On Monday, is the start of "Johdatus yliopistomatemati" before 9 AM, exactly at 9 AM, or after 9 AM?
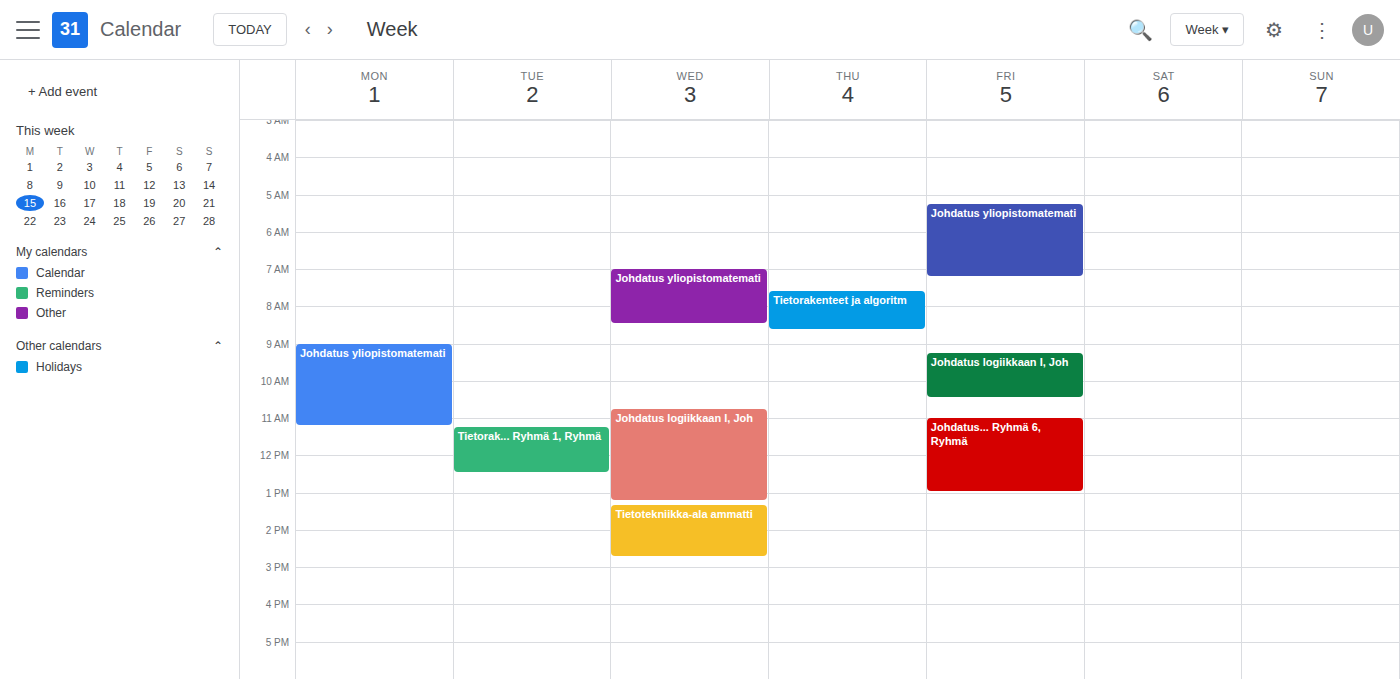
9:00 AM -- exactly at 9 AM, on the 9 AM line.